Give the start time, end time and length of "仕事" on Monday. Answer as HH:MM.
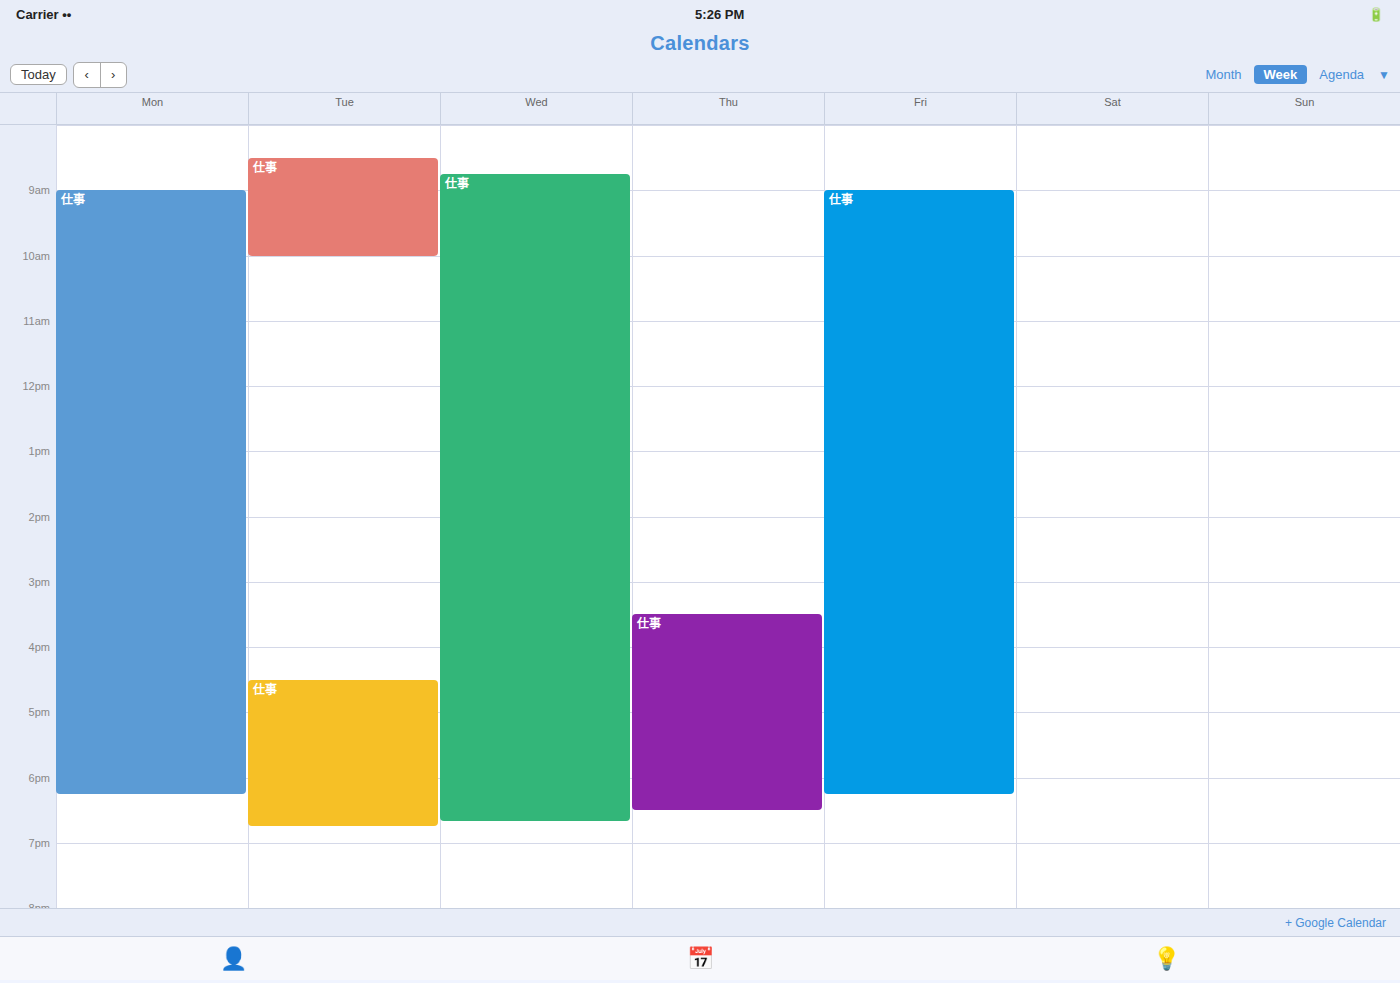
09:00 to 18:15, 9 hours 15 minutes